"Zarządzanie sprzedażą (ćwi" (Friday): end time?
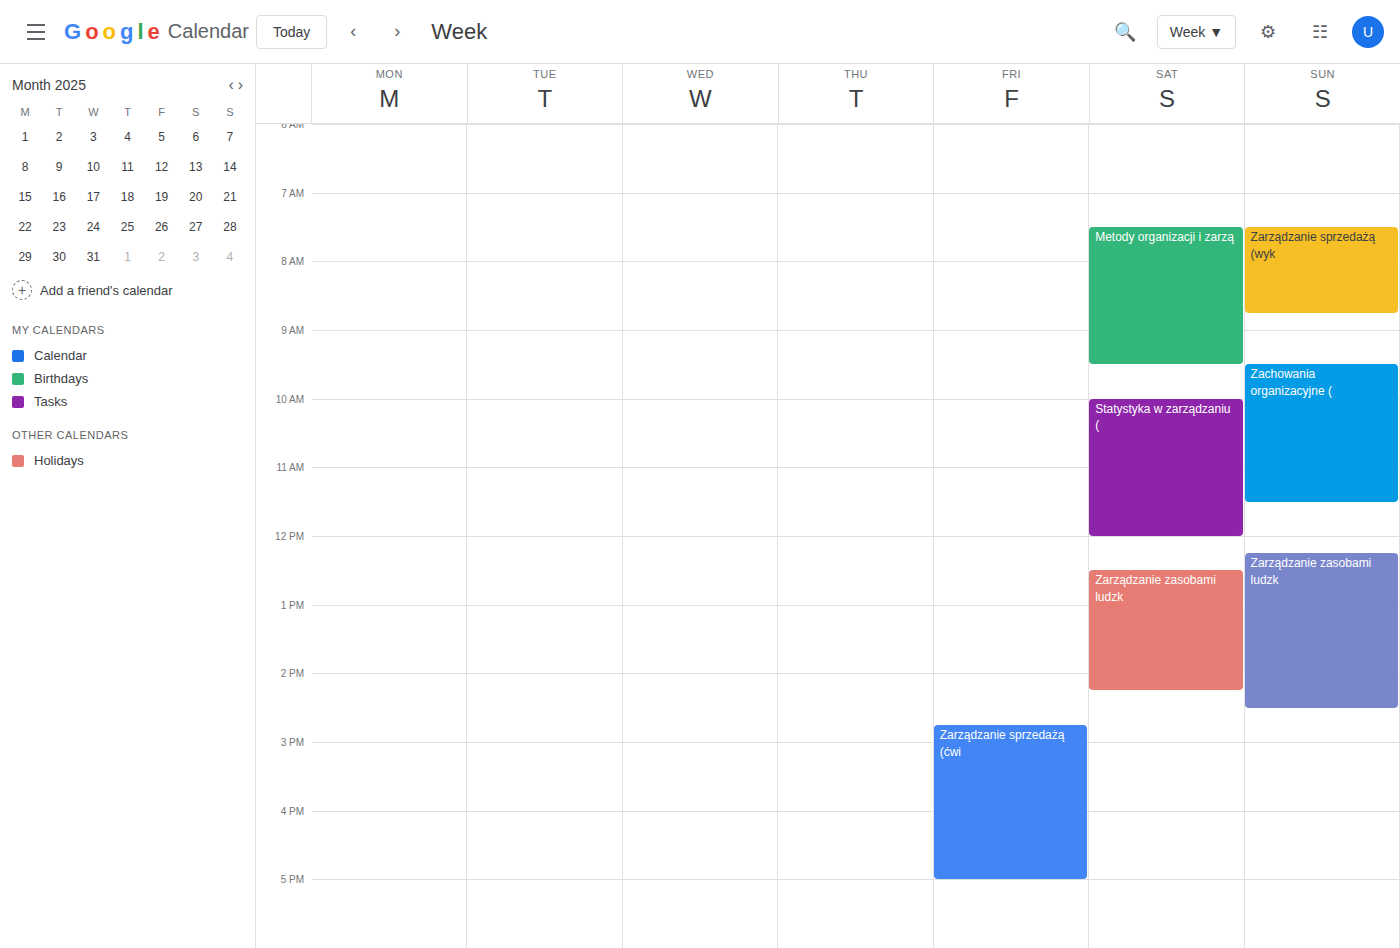
5:00 PM